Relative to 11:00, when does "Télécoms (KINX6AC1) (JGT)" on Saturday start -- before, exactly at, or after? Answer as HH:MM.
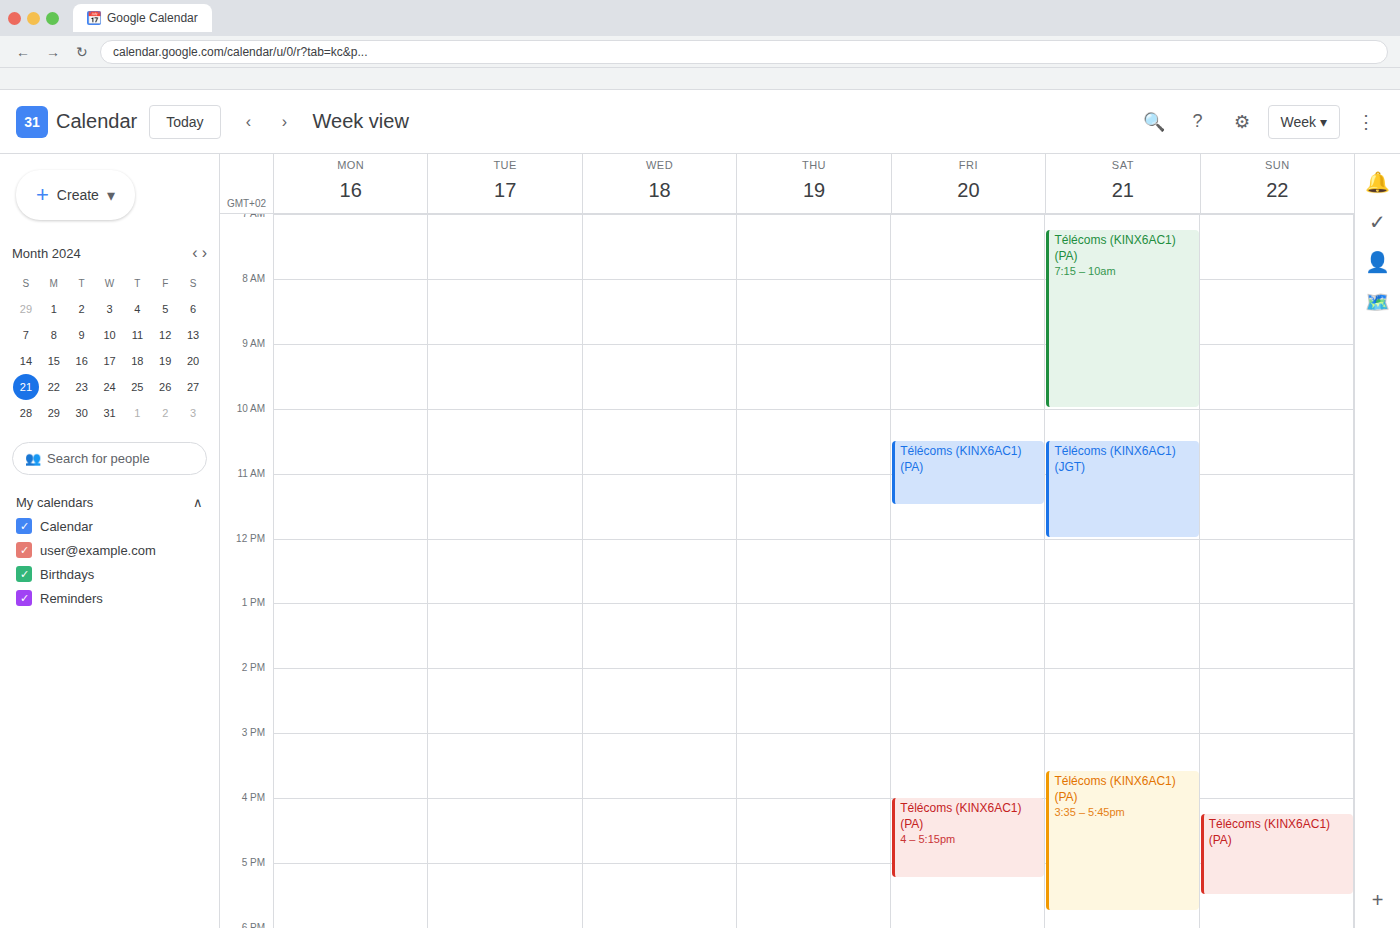
10:30 -- before 11:00, 30 minutes above the 11:00 line.